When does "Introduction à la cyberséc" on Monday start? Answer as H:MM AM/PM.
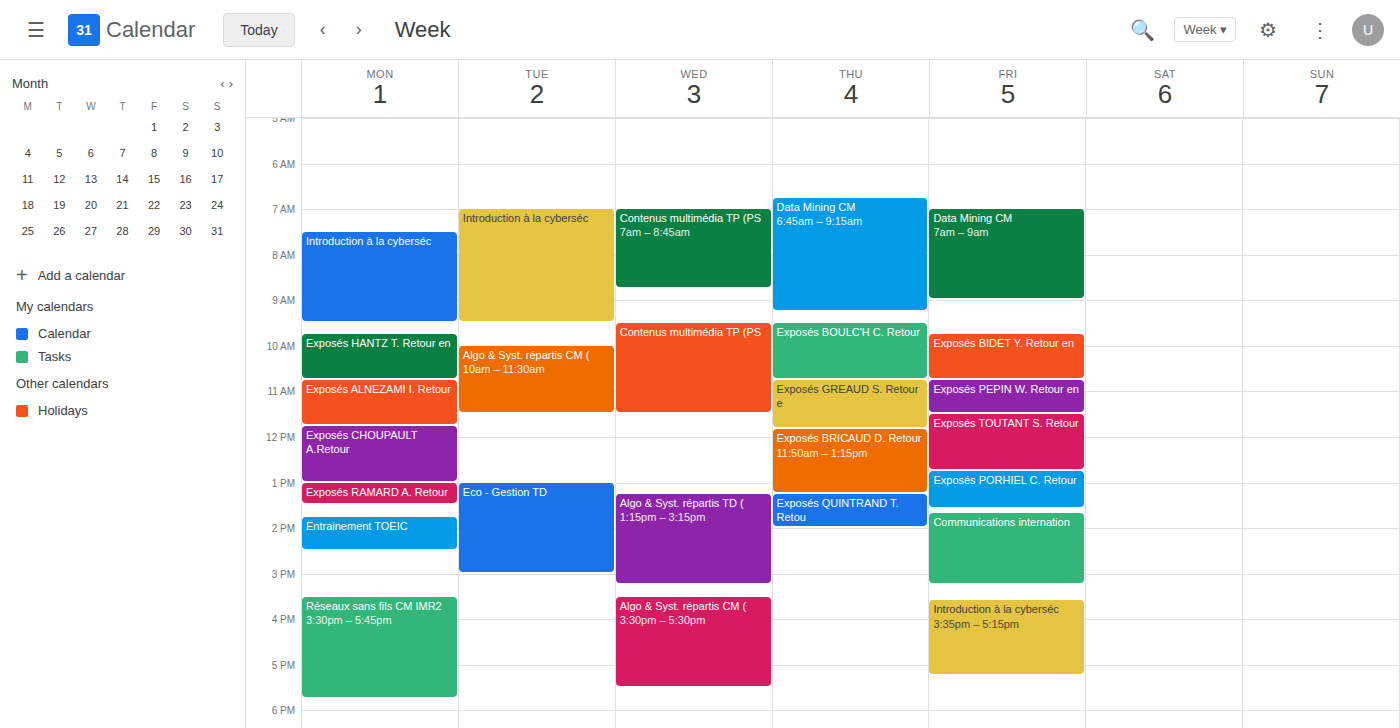
7:30 AM